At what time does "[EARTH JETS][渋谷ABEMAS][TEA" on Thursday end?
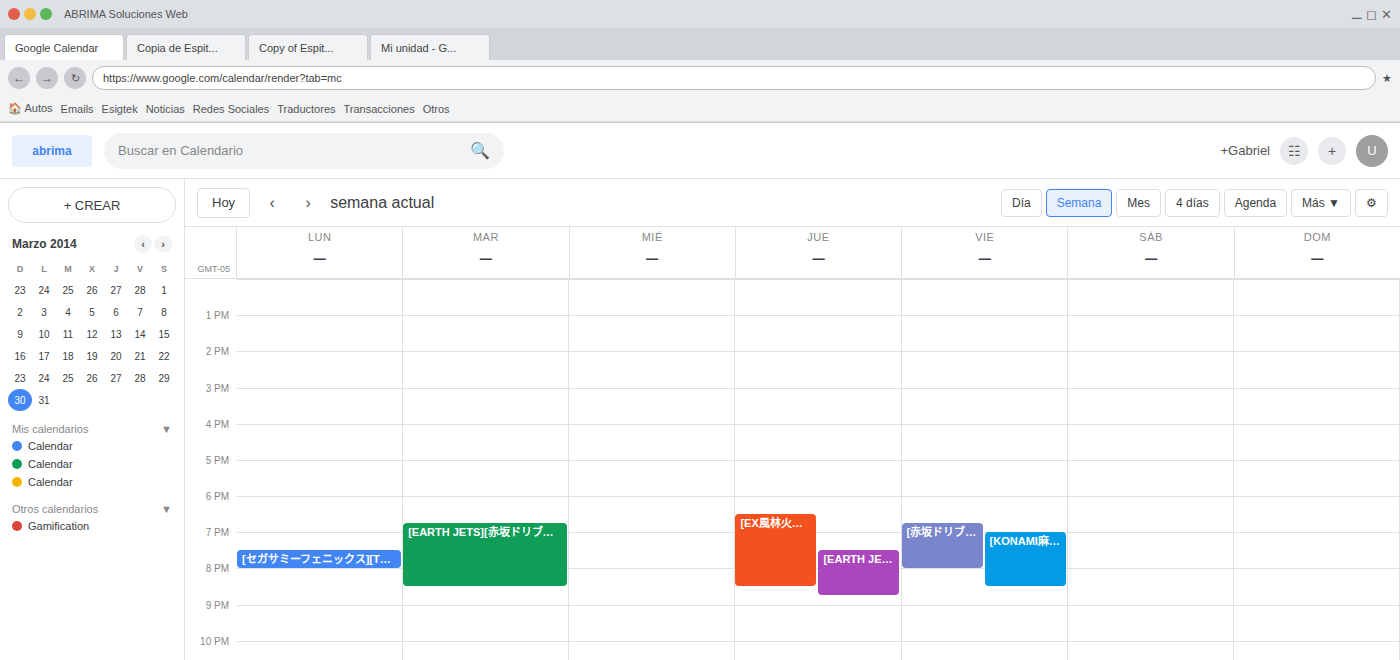
8:45 PM